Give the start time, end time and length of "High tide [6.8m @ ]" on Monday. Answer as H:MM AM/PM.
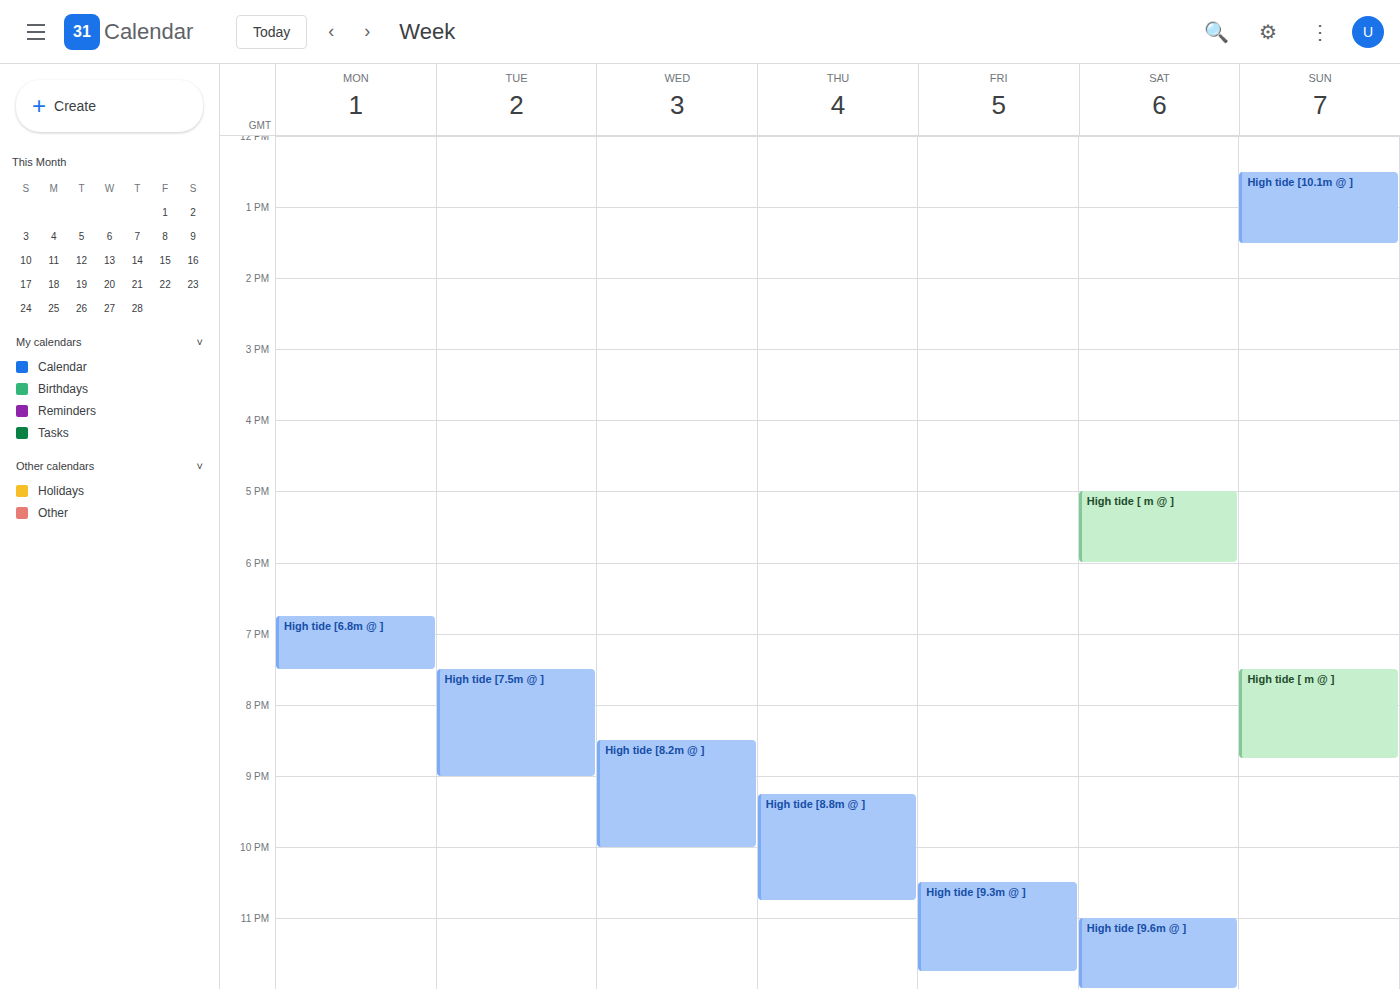
6:45 PM to 7:30 PM, 45 minutes